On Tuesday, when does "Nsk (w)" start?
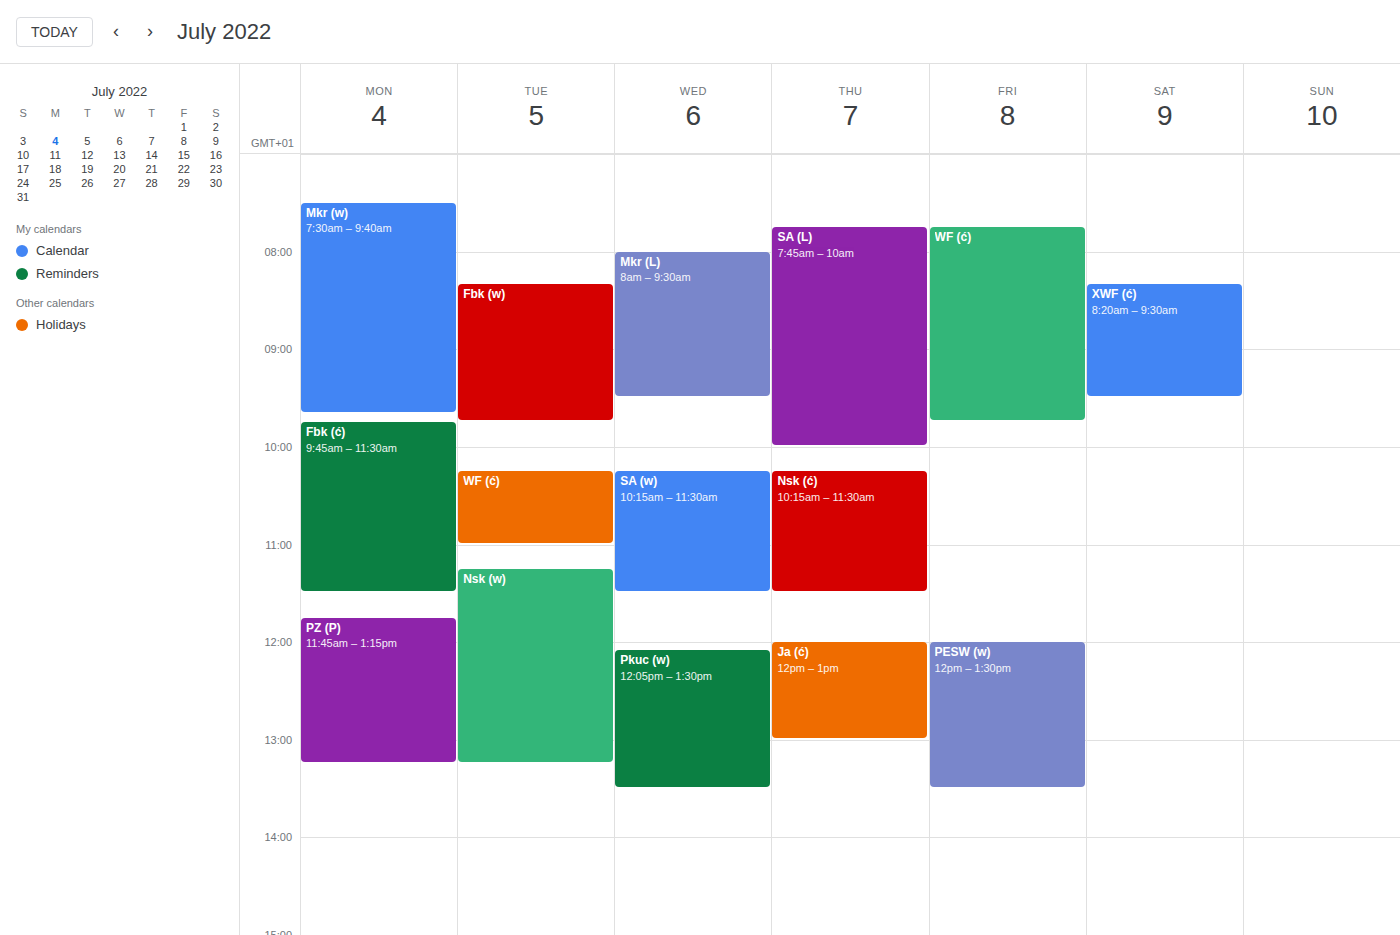
11:15 AM